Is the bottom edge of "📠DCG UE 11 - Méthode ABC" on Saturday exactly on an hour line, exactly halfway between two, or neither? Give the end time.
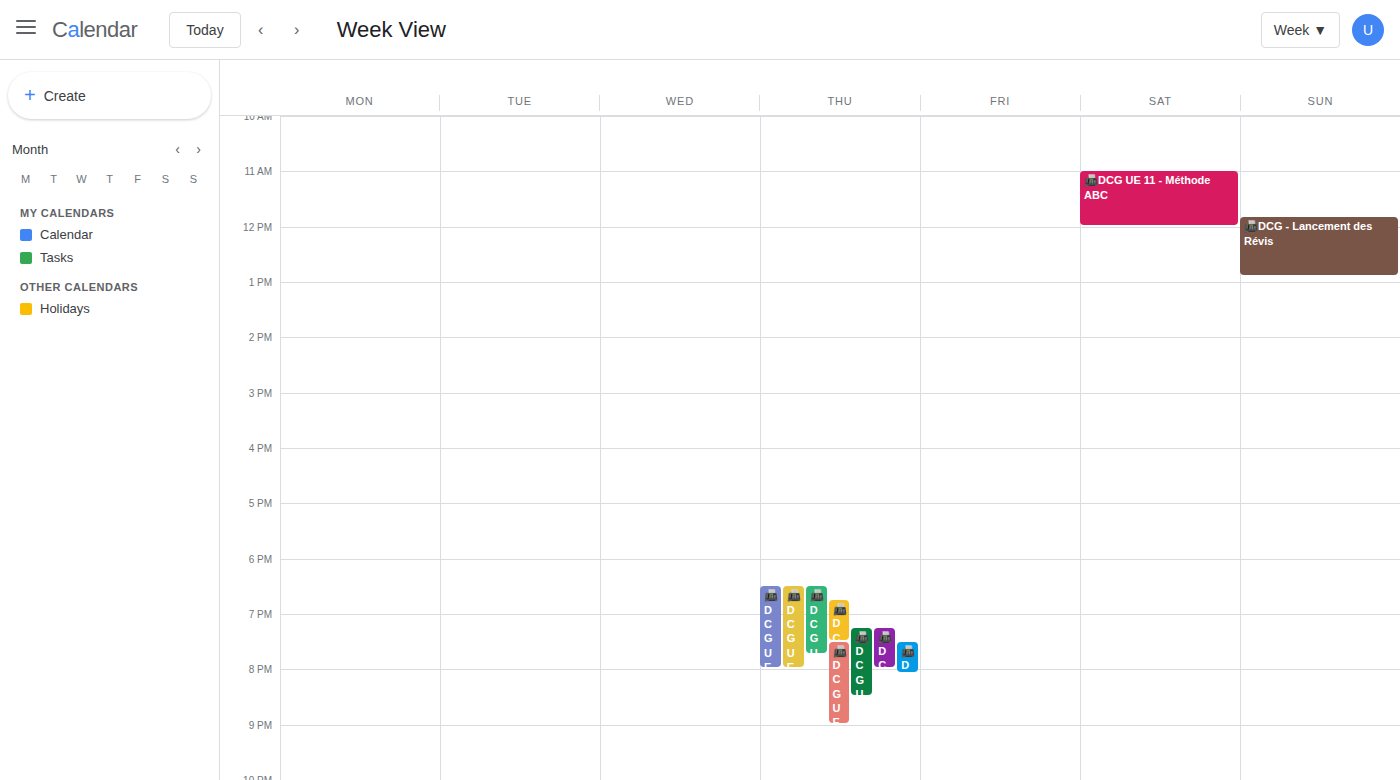
12:00 PM -- exactly on the 12 PM line.